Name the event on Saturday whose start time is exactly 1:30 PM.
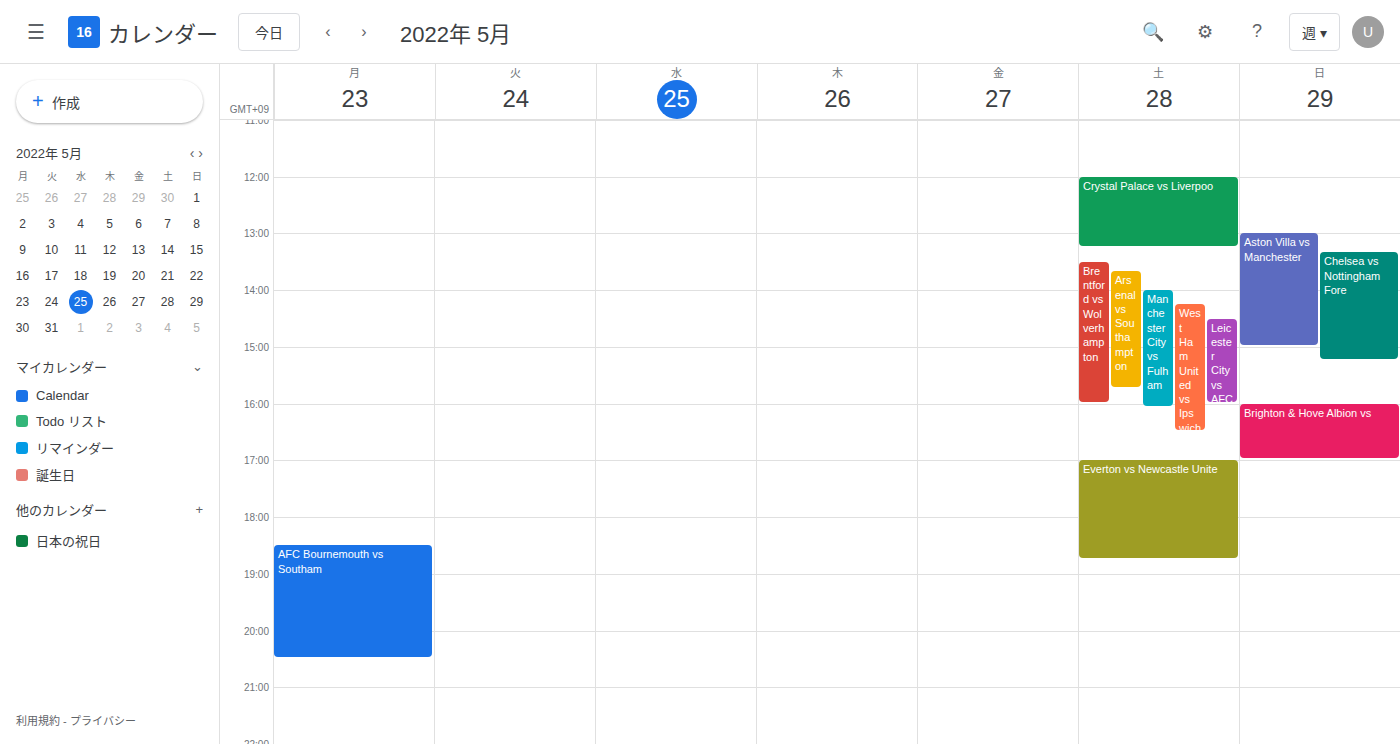
"Brentford vs Wolverhampton"